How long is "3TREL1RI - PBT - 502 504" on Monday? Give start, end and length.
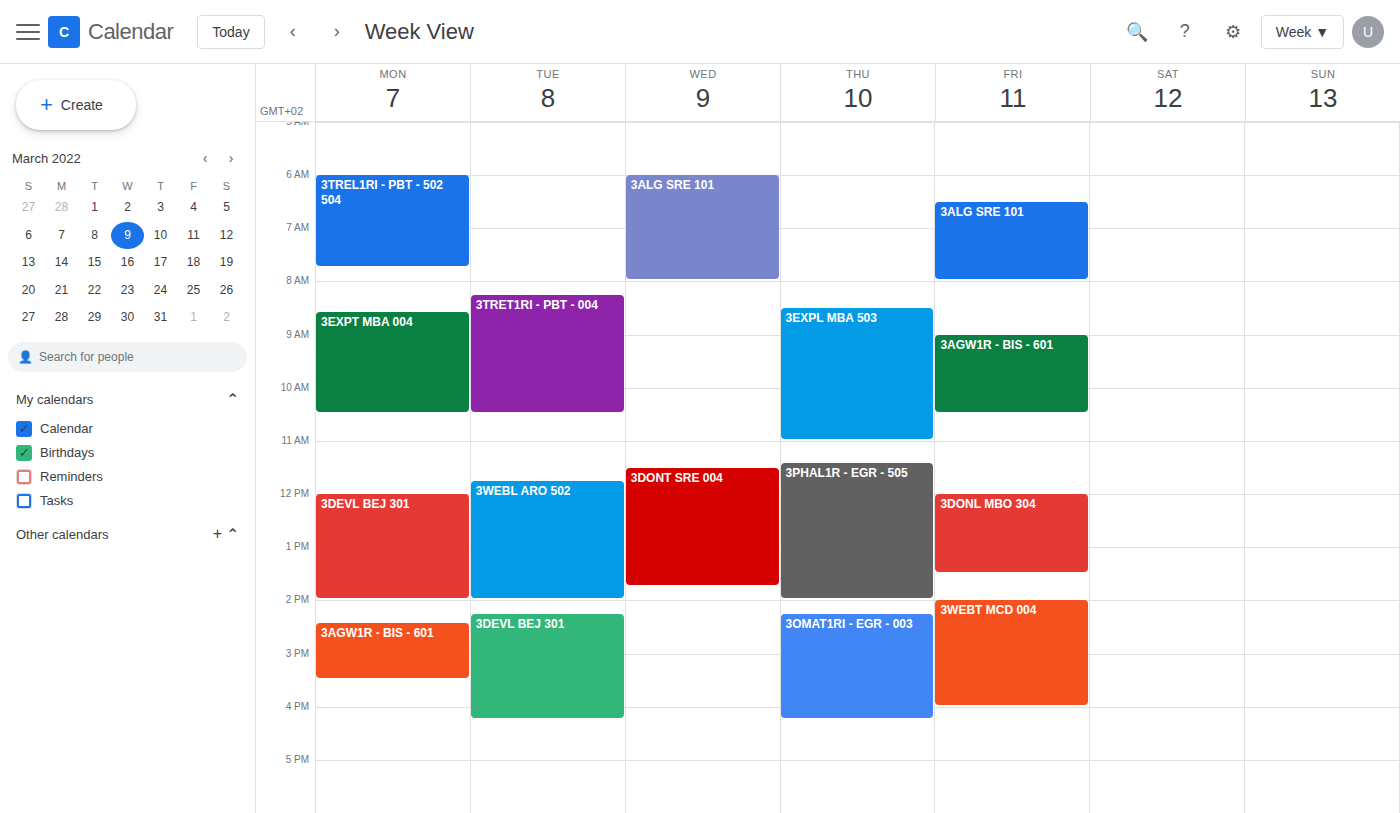
6:00 AM to 7:45 AM, 1 hour 45 minutes